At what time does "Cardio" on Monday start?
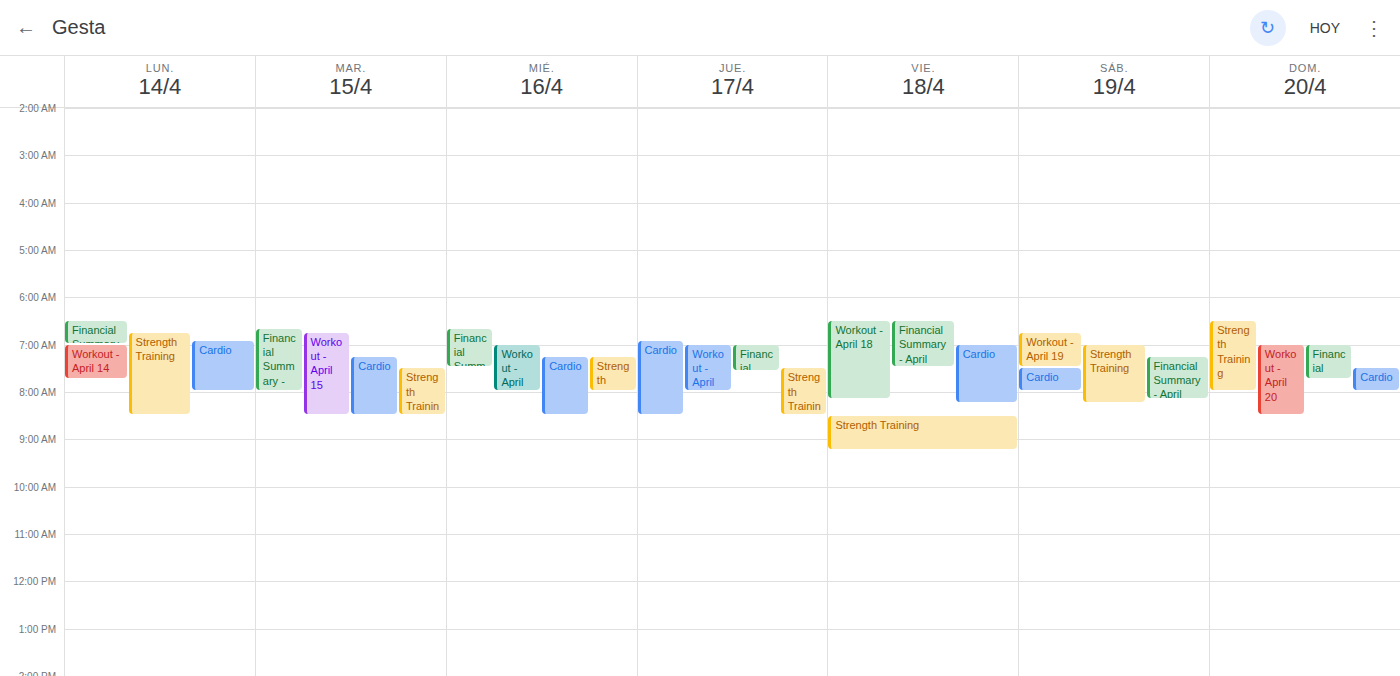
6:55 AM